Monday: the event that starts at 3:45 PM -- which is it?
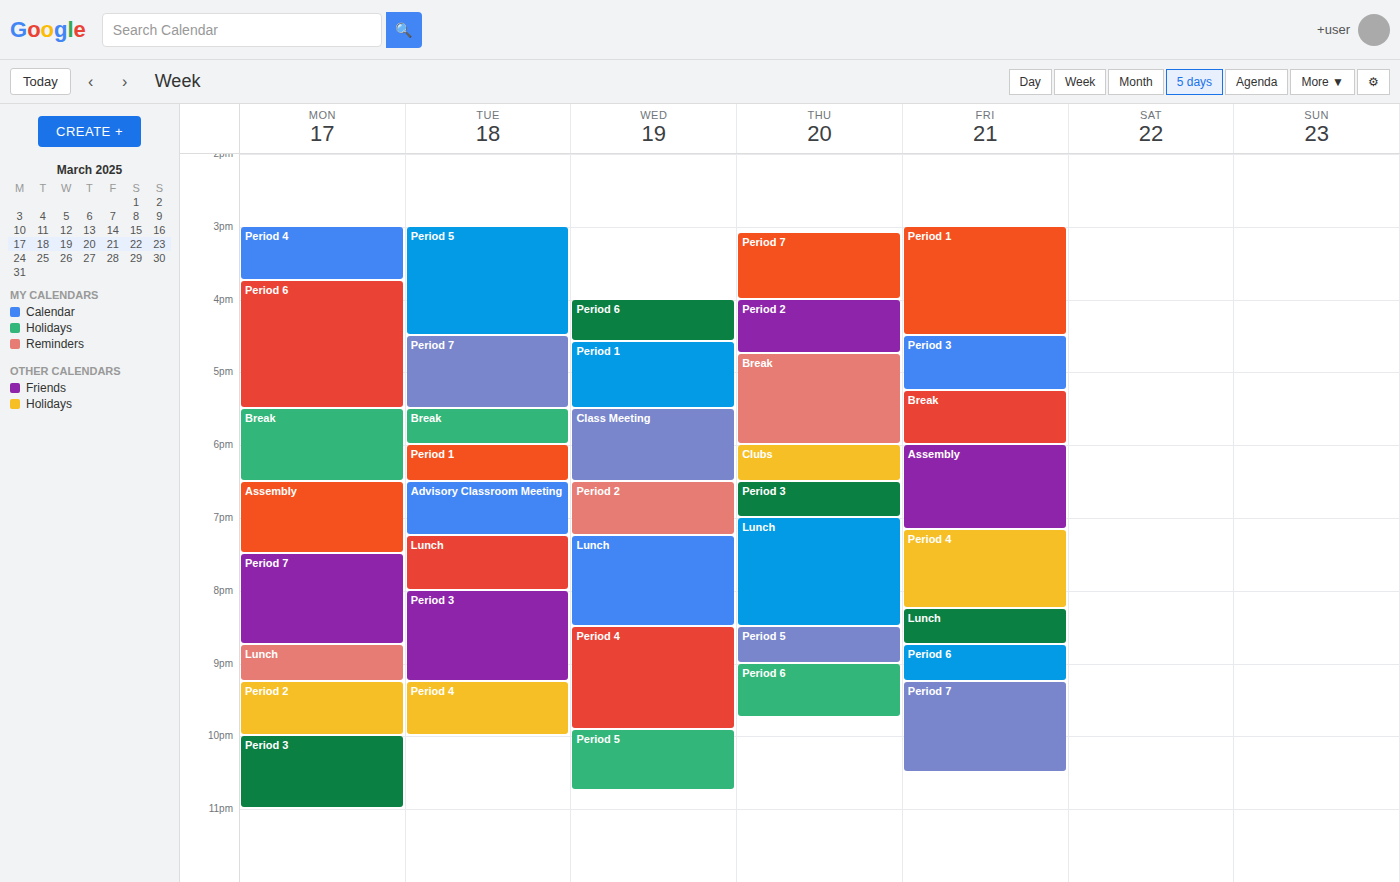
"Period 6"